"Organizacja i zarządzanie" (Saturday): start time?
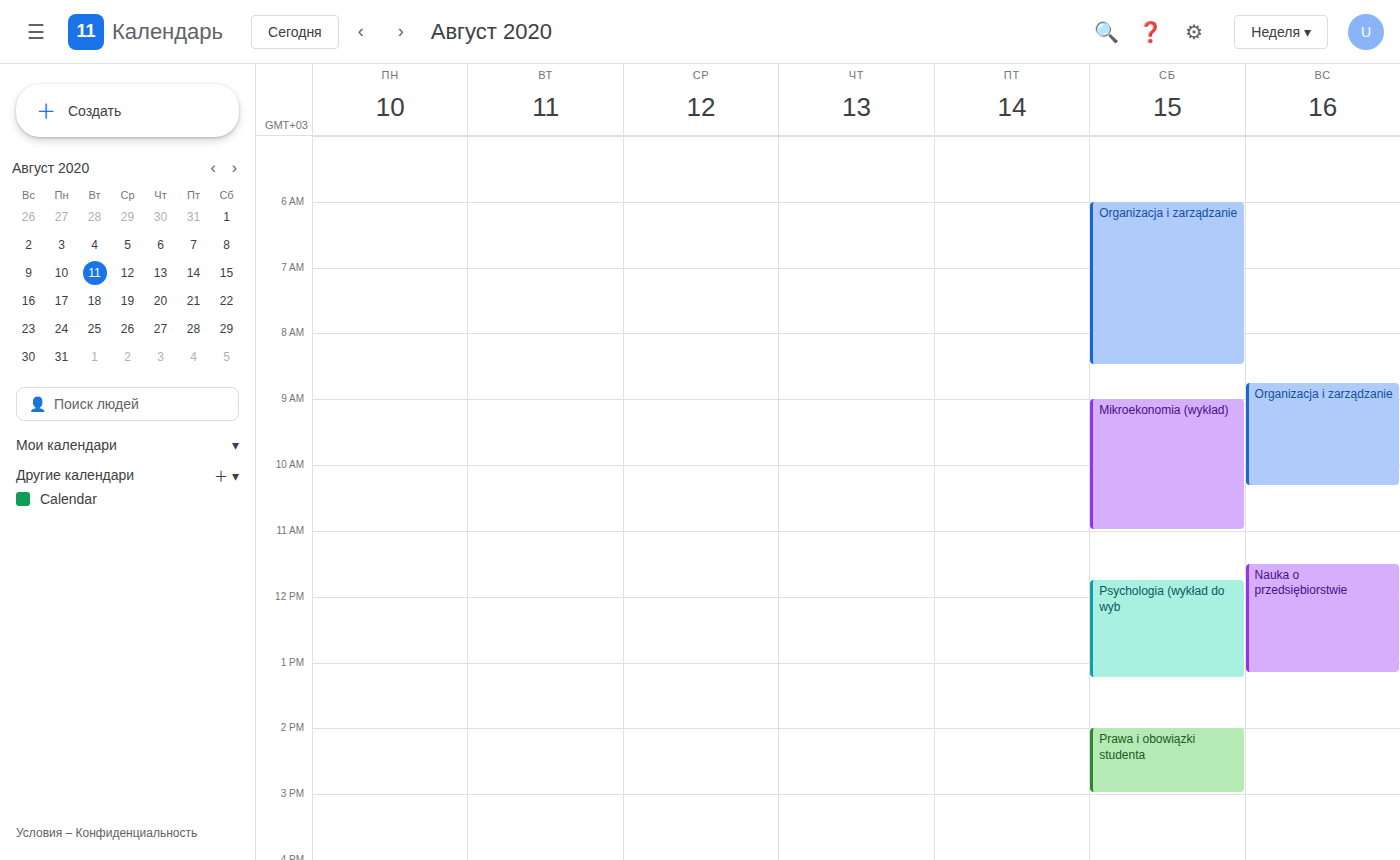
6:00 AM